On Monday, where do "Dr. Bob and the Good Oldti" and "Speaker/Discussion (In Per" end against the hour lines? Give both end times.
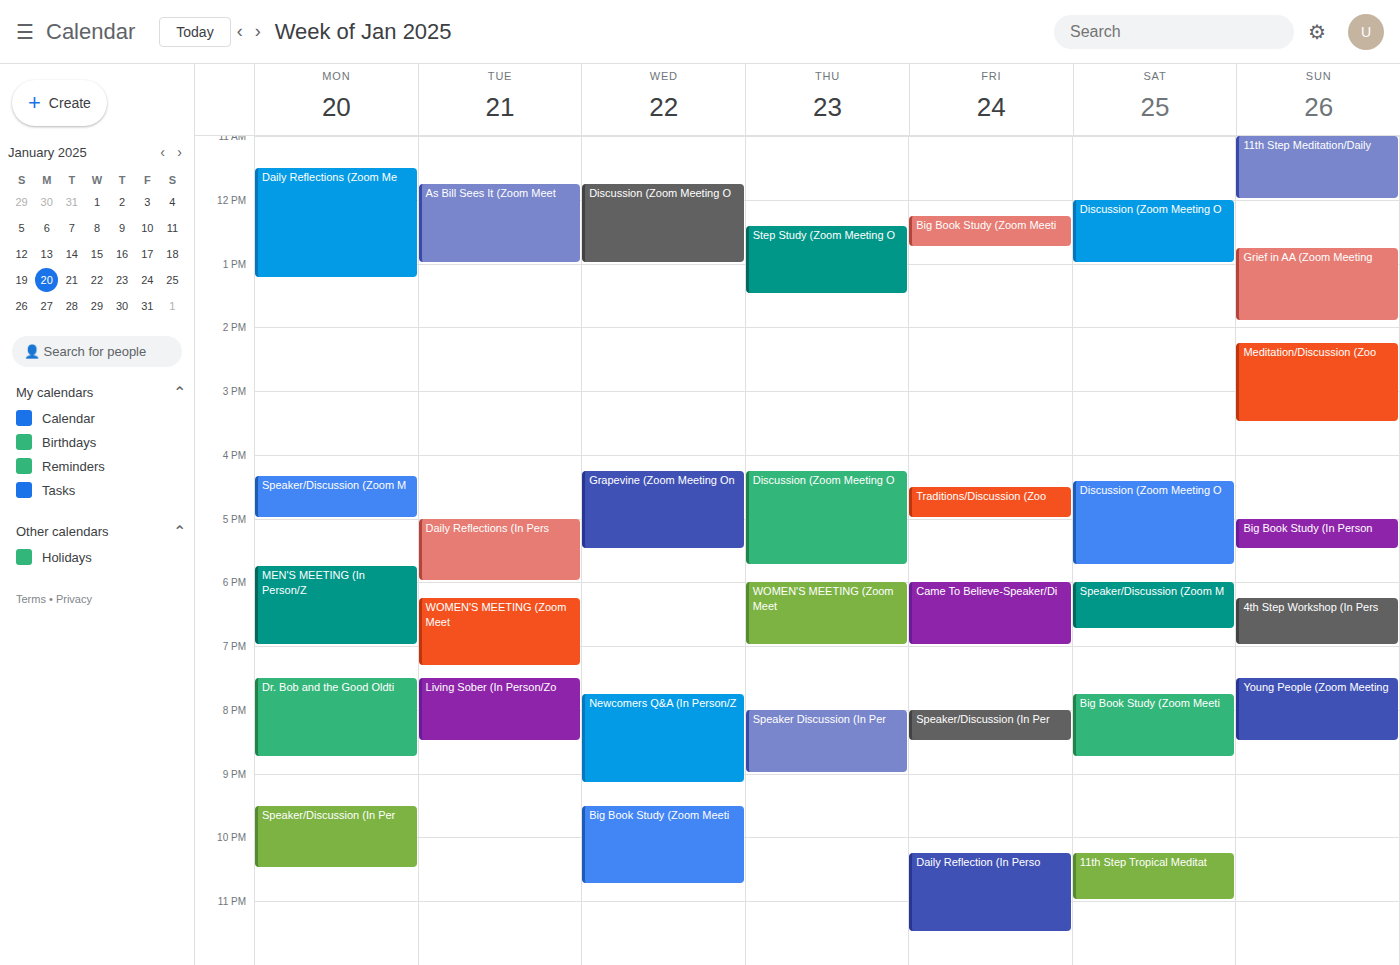
"Dr. Bob and the Good Oldti": 8:45 PM, neither: three quarters of the way from the 8 PM line to the 9 PM line. "Speaker/Discussion (In Per": 10:30 PM, halfway between the 10 PM and 11 PM lines.